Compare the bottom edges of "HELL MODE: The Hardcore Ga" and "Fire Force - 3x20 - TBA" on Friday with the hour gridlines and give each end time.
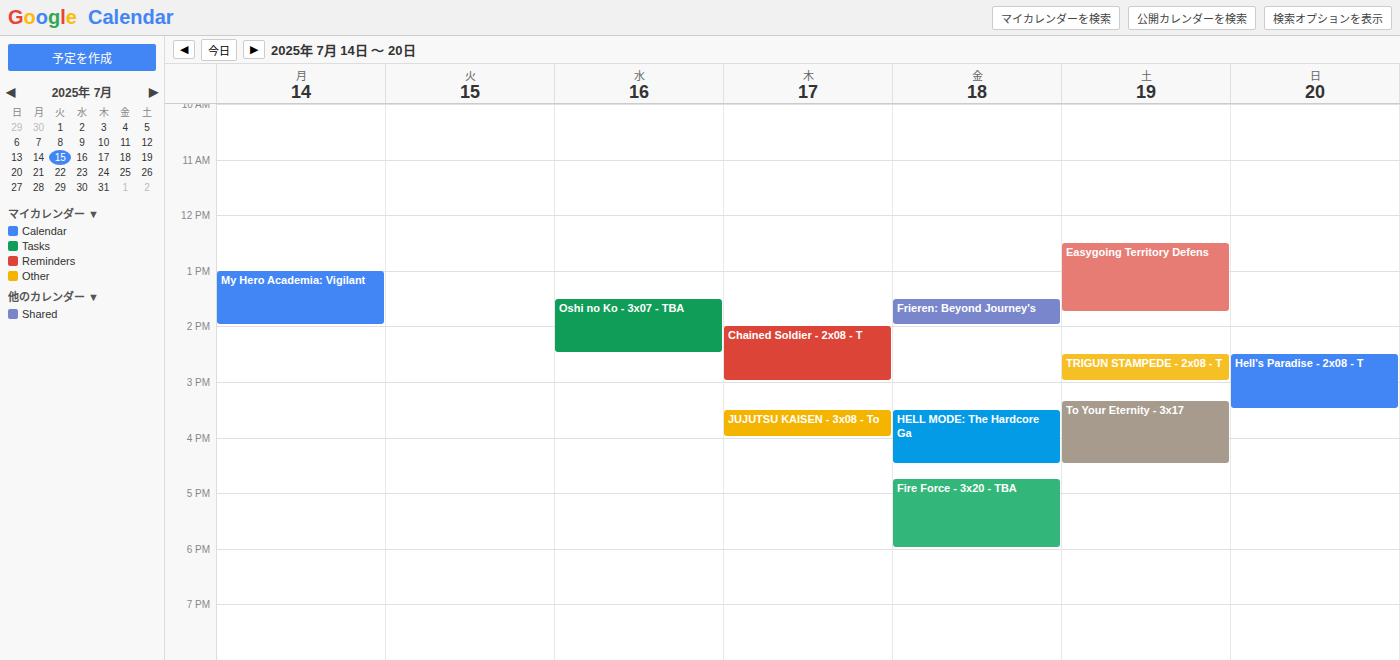
"HELL MODE: The Hardcore Ga": 4:30 PM, halfway between the 4 PM and 5 PM lines. "Fire Force - 3x20 - TBA": 6:00 PM, exactly on the 6 PM line.